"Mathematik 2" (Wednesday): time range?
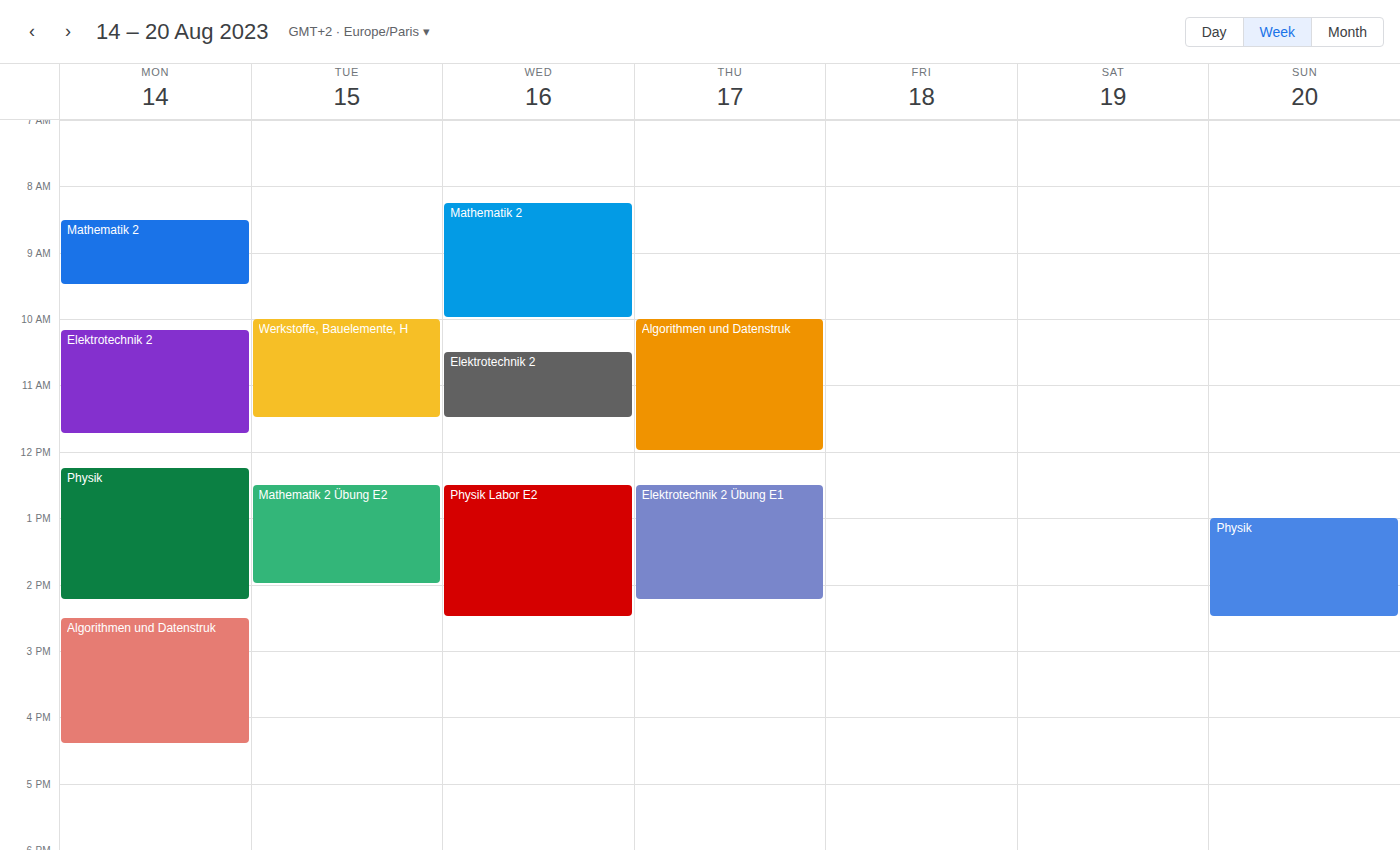
8:15 AM to 10:00 AM